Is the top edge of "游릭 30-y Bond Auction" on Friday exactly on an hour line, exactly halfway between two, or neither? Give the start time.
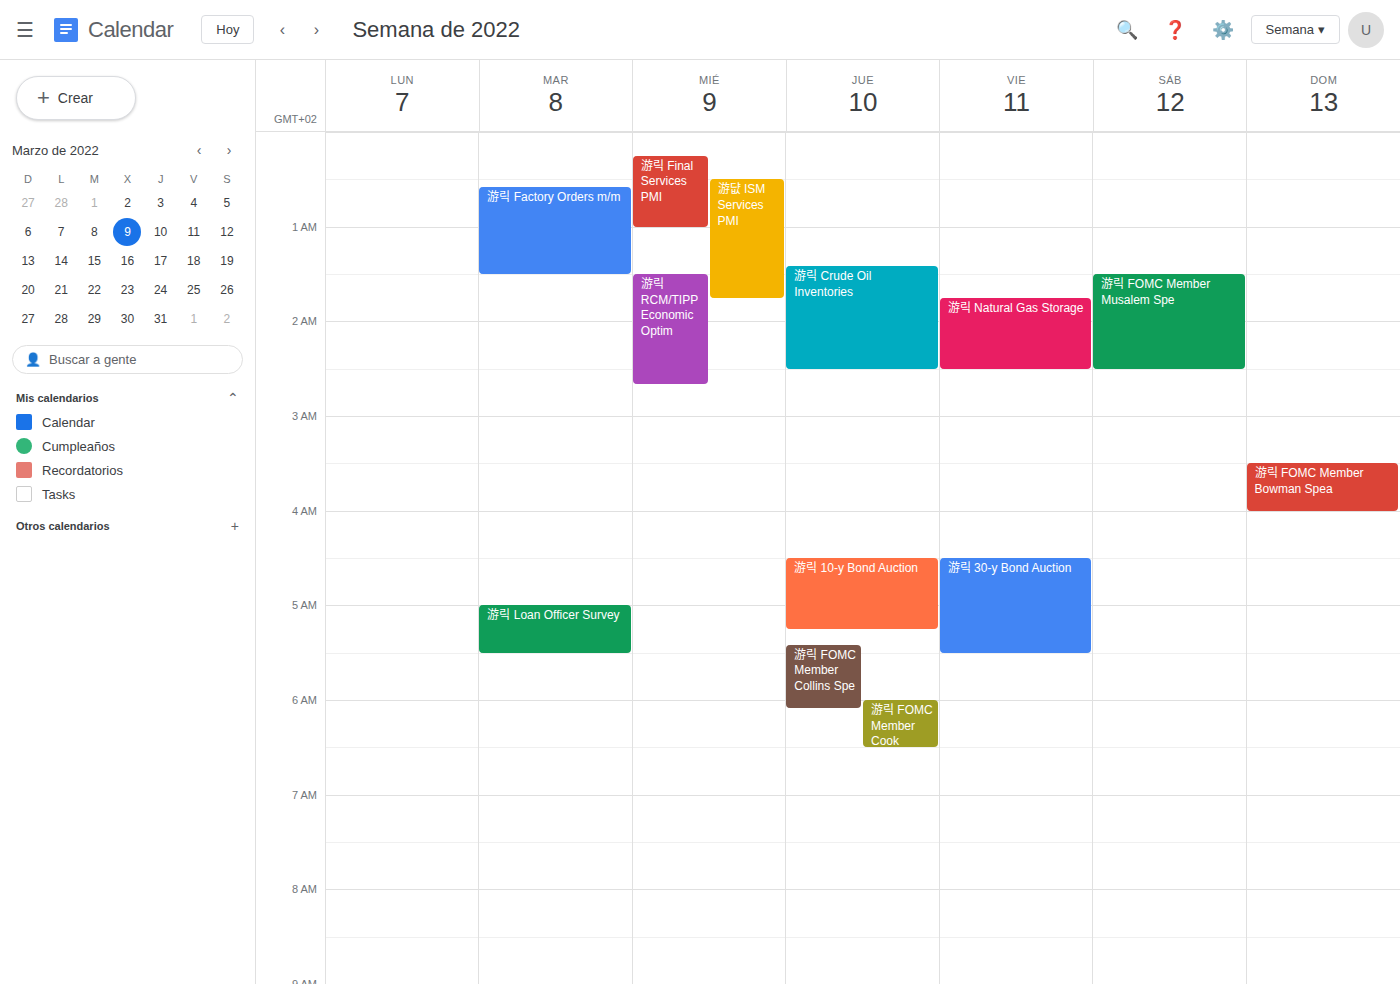
4:30 AM -- halfway between the 4 AM and 5 AM lines.